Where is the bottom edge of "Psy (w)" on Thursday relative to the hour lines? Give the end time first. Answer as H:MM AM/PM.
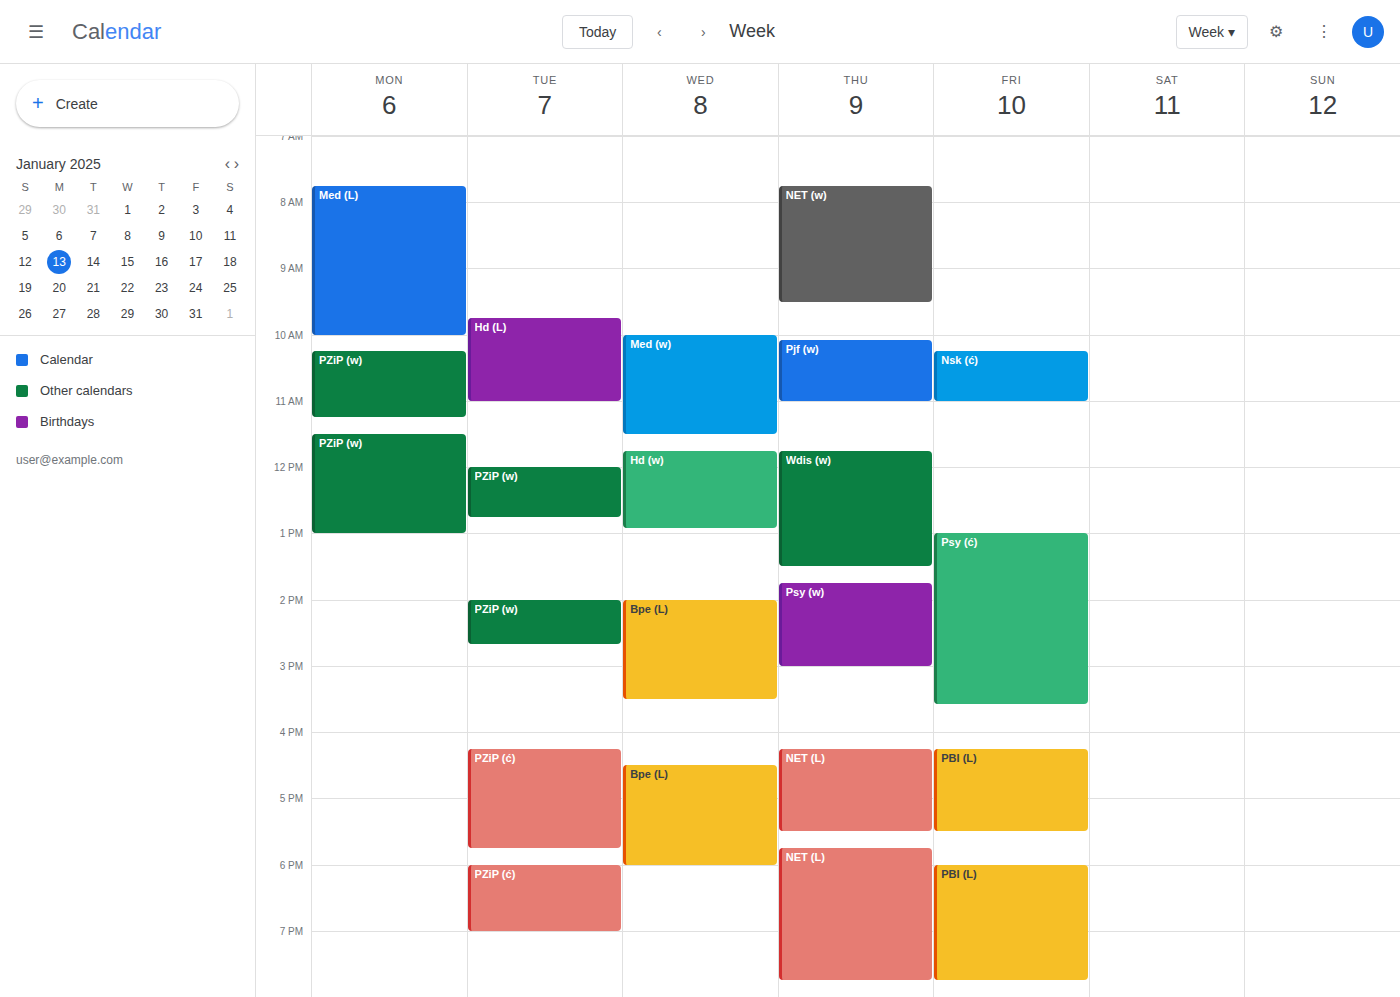
3:00 PM -- exactly on the 3 PM line.